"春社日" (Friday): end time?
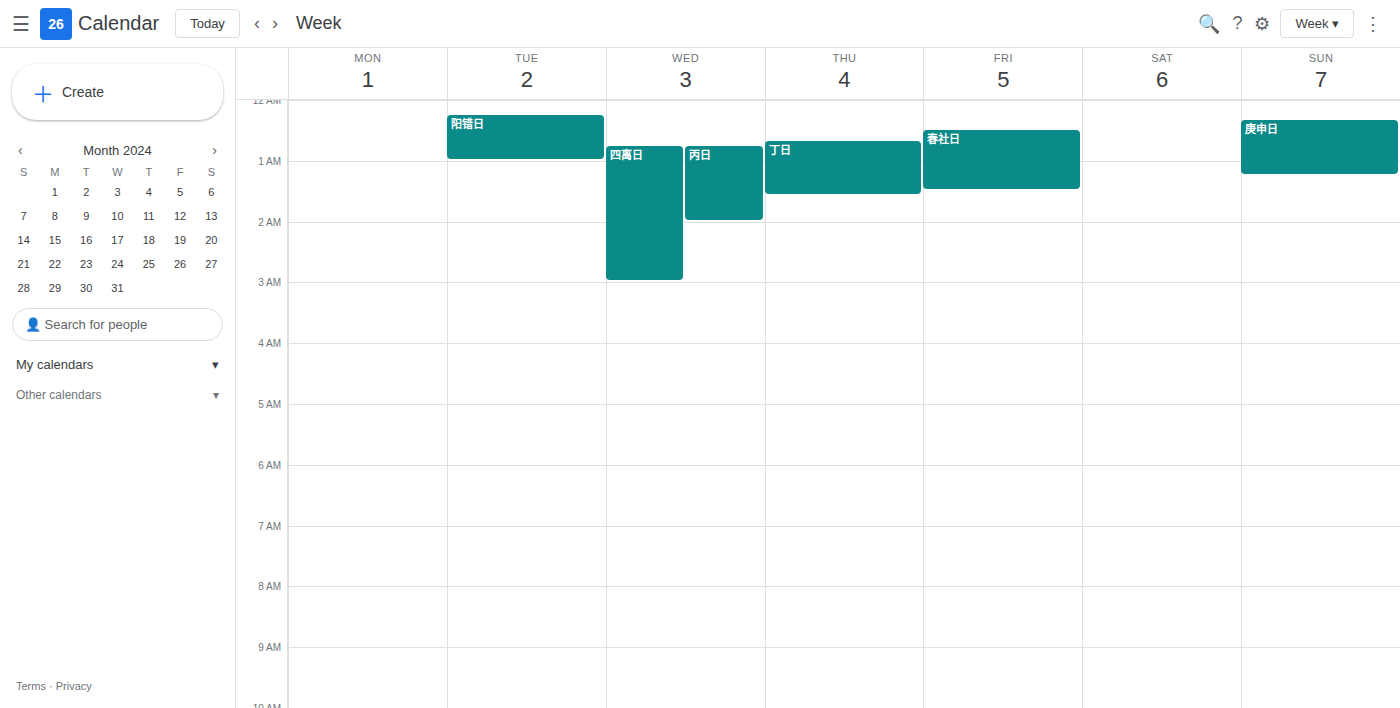
1:30 AM